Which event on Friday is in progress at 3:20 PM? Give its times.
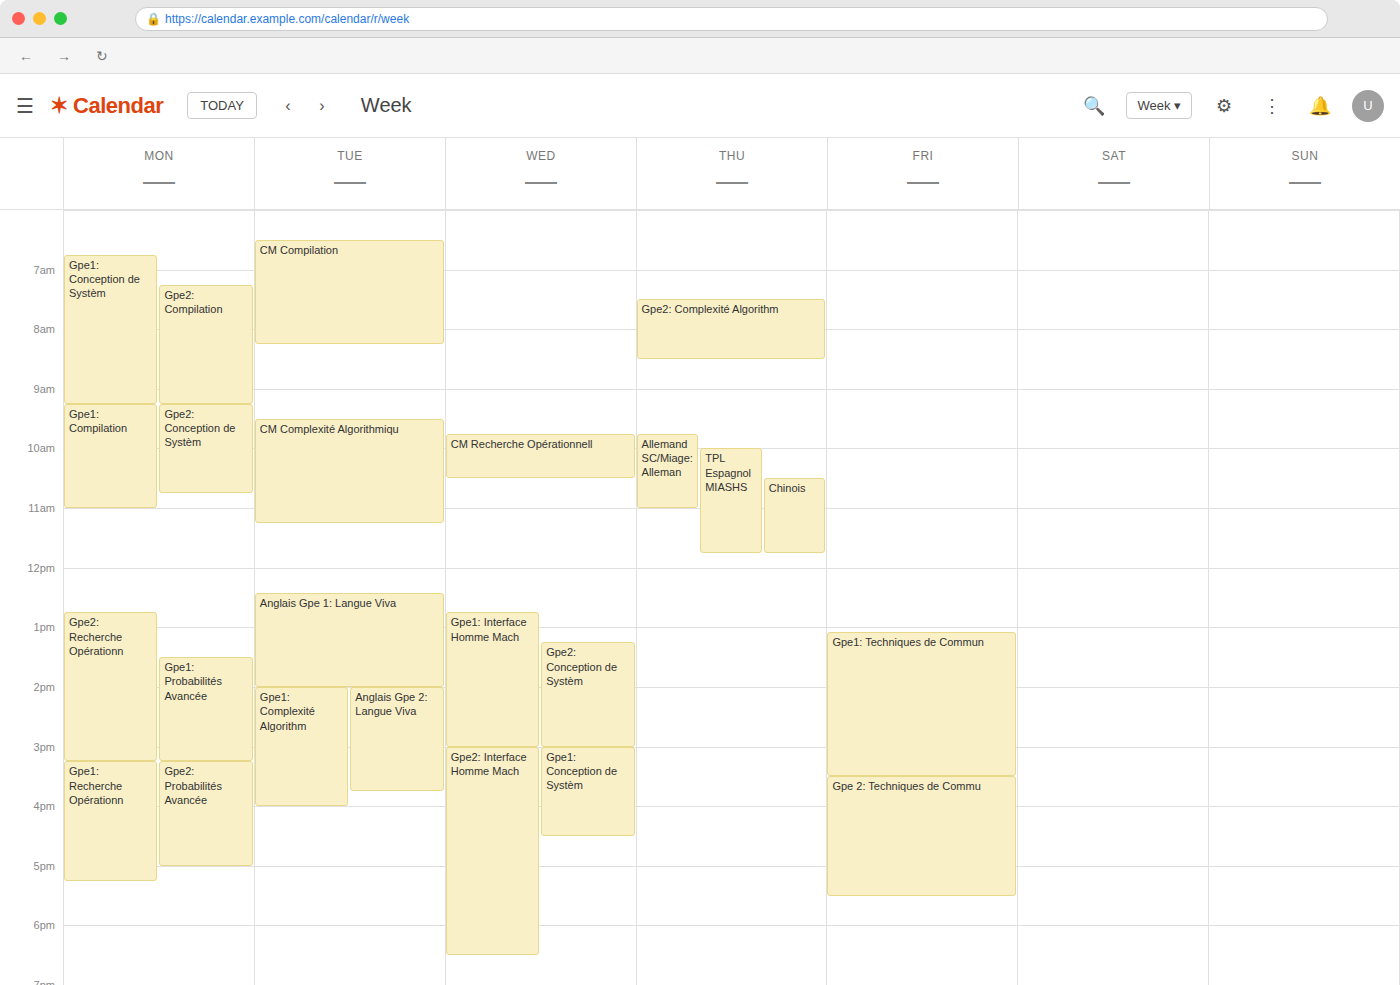
"Gpe1: Techniques de Commun", 1:05 PM to 3:30 PM